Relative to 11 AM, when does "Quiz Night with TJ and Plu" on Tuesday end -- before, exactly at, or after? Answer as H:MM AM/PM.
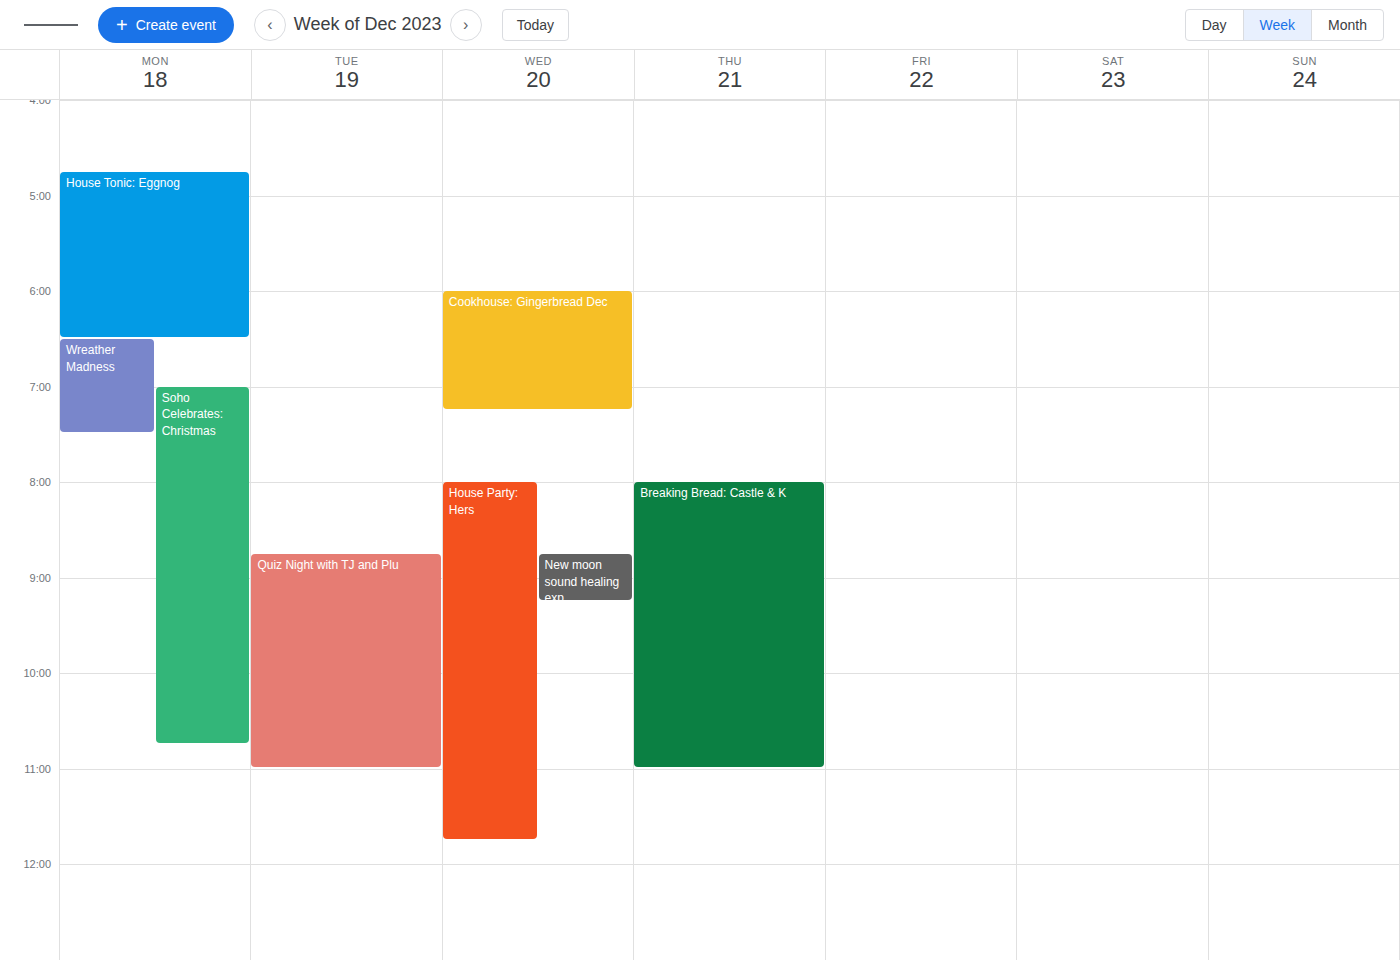
11:00 AM -- exactly at 11 AM, on the 11 AM line.